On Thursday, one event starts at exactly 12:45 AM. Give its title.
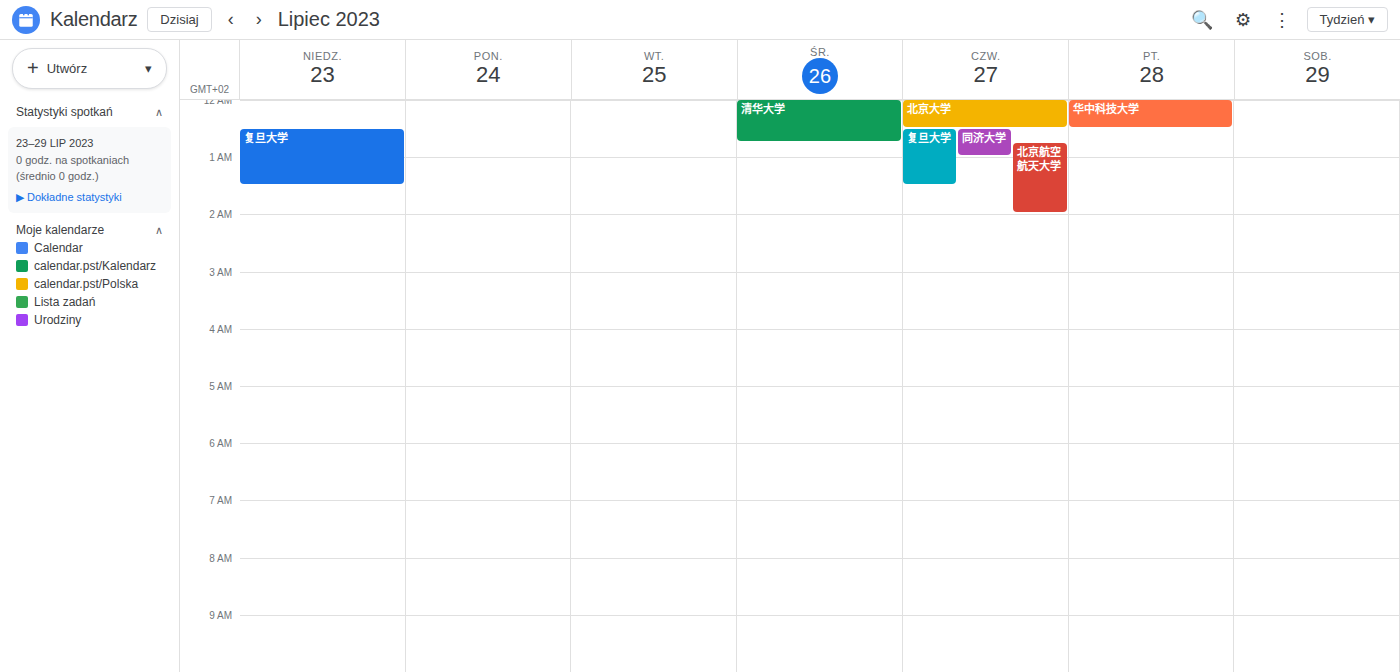
"北京航空航天大学"